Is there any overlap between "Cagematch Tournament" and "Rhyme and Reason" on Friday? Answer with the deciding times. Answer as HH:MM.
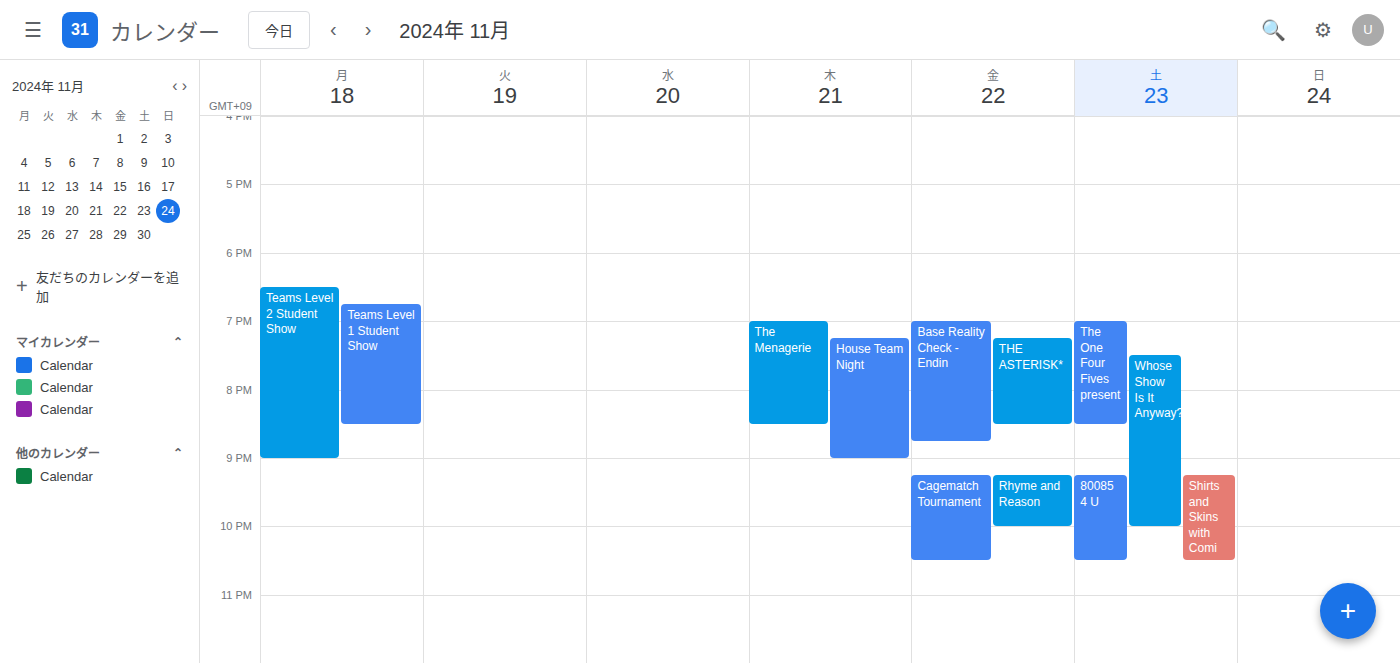
"Cagematch Tournament" starts at 21:15, before "Rhyme and Reason" ends at 22:00 -- they overlap.